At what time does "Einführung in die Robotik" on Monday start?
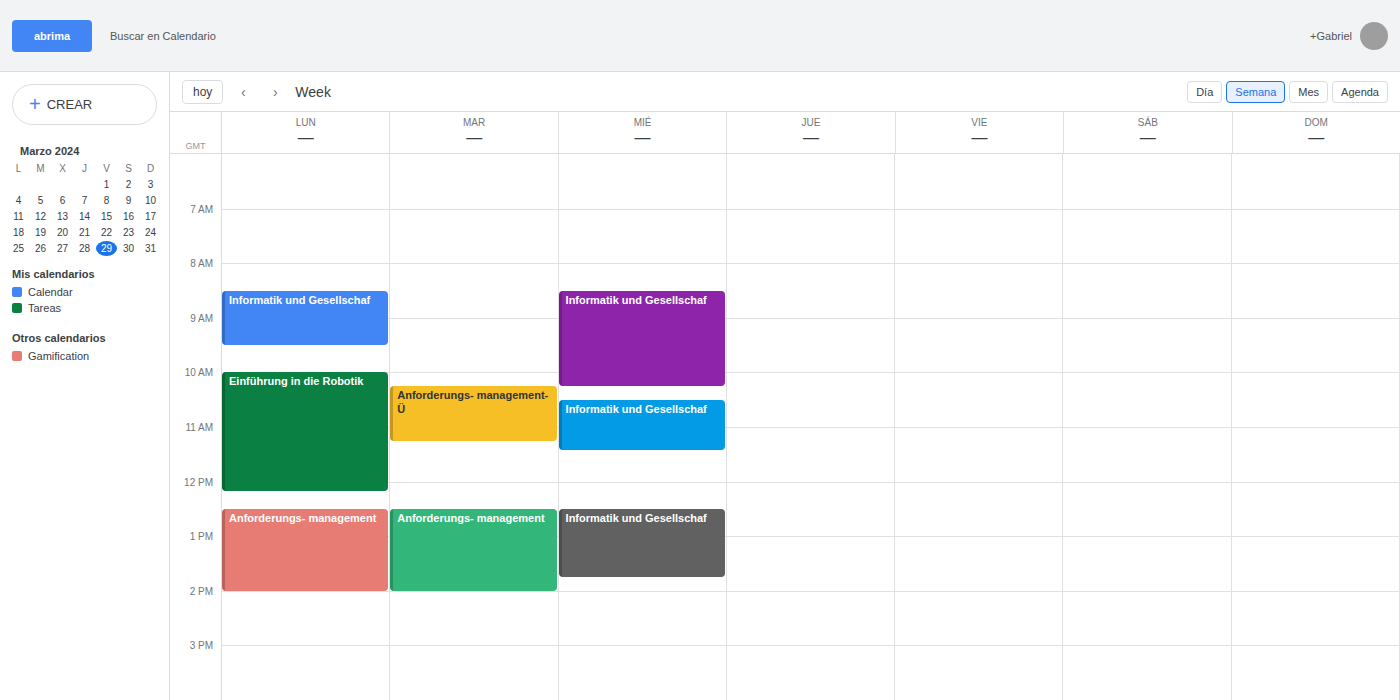
10:00 AM